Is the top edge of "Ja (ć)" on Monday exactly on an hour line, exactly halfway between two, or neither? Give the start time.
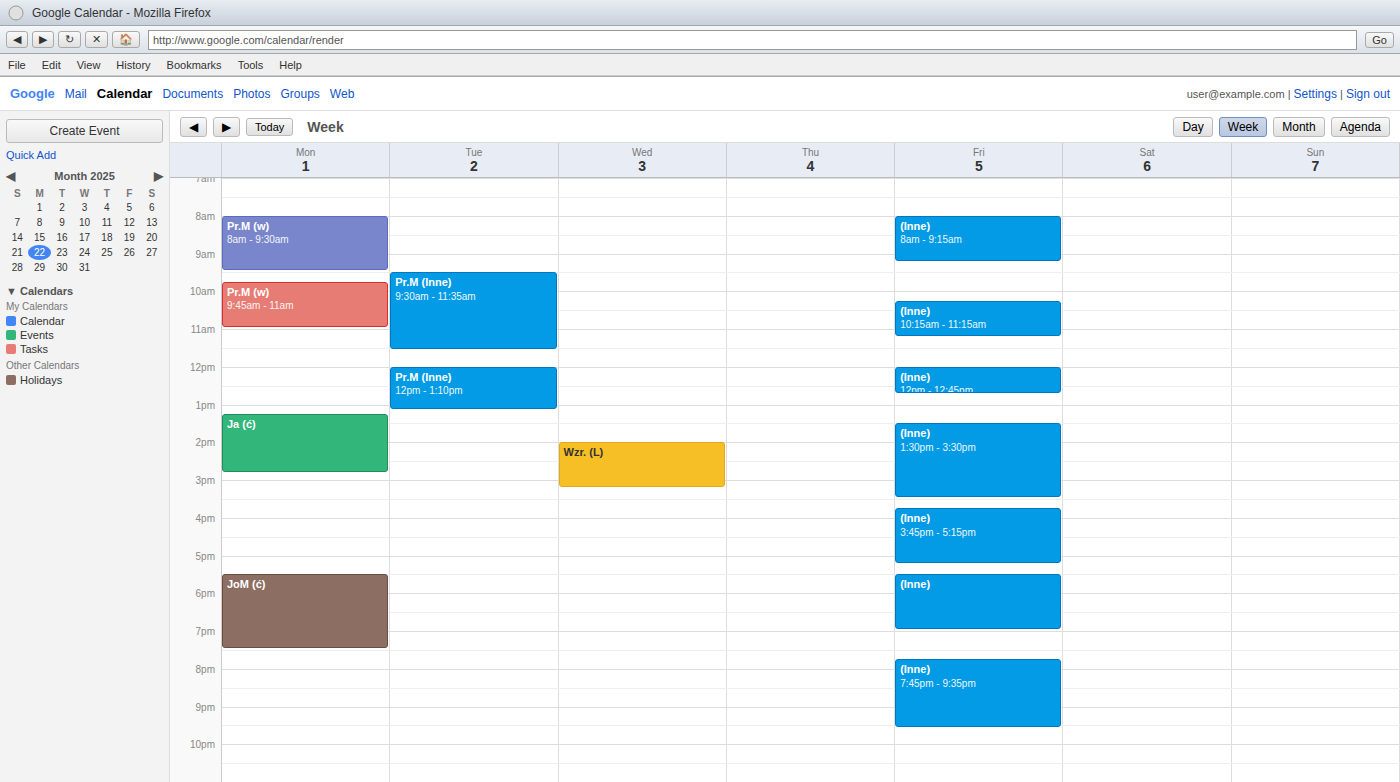
13:15 -- neither: a quarter of the way from the 13:00 line to the 14:00 line.